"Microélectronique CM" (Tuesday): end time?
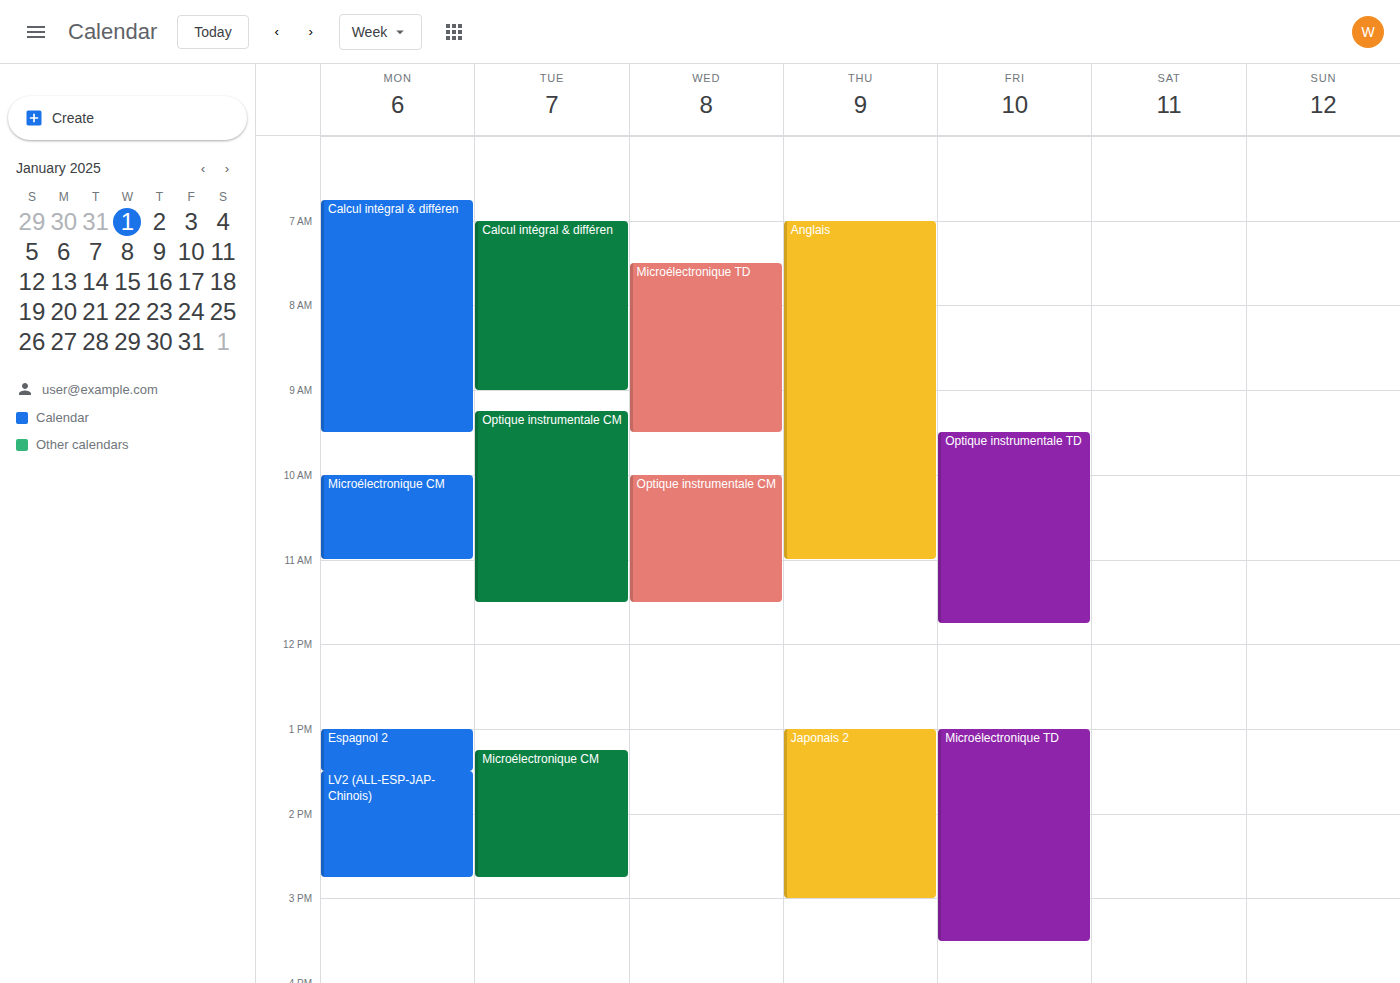
2:45 PM